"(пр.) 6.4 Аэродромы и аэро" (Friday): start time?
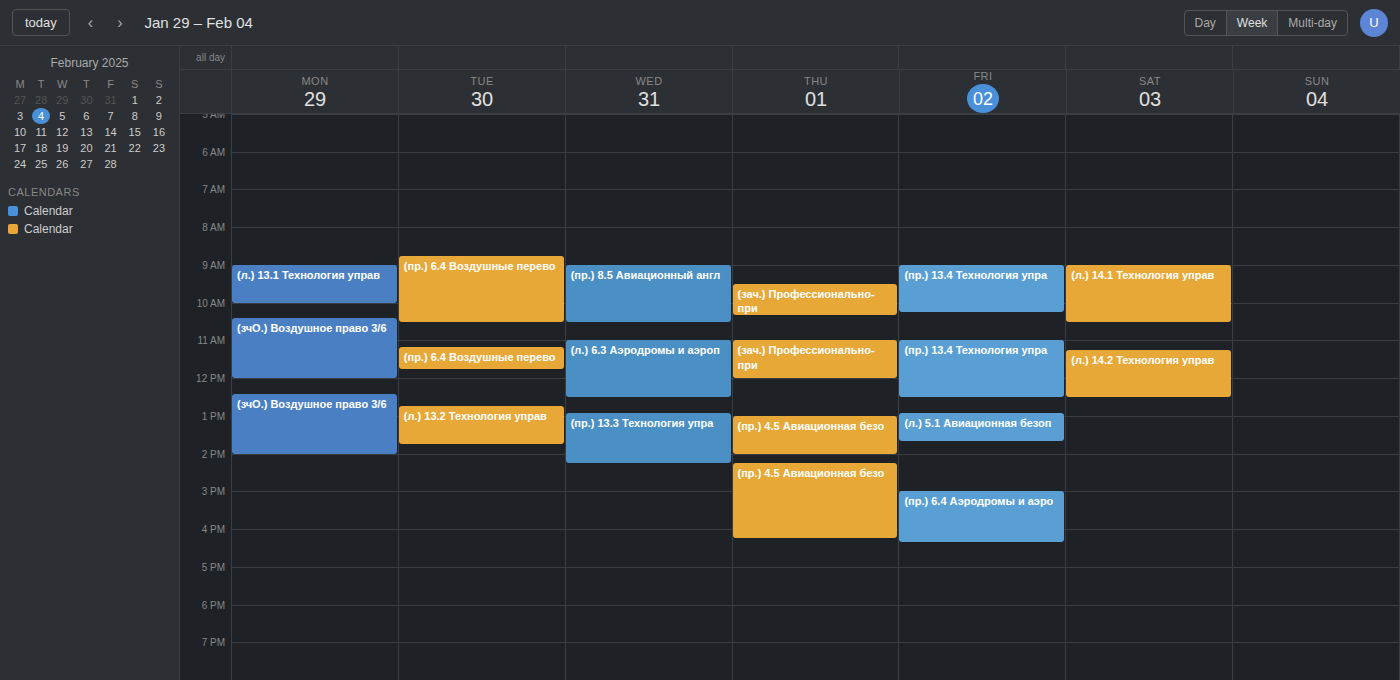
3:00 PM